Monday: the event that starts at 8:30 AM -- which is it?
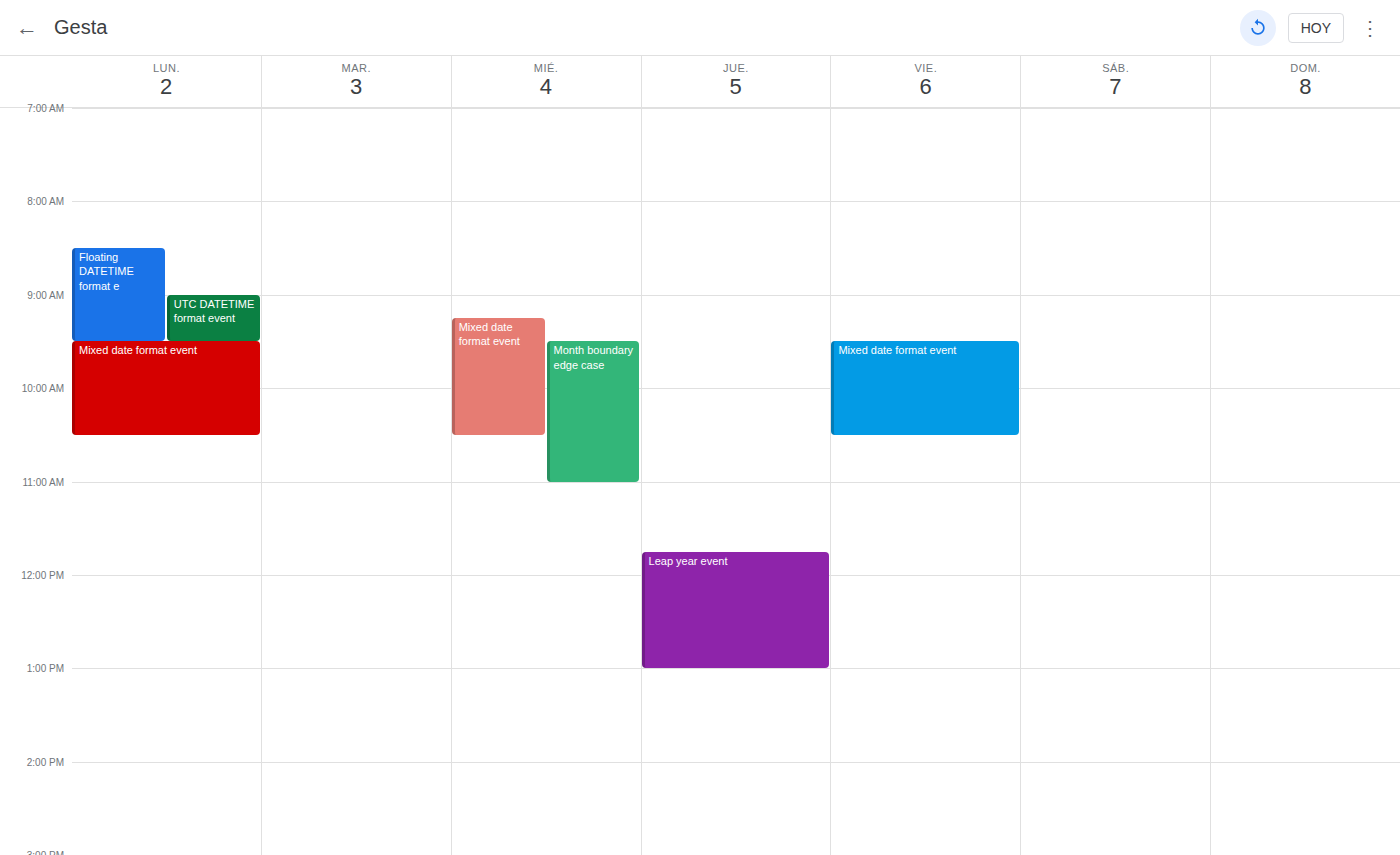
"Floating DATETIME format e"